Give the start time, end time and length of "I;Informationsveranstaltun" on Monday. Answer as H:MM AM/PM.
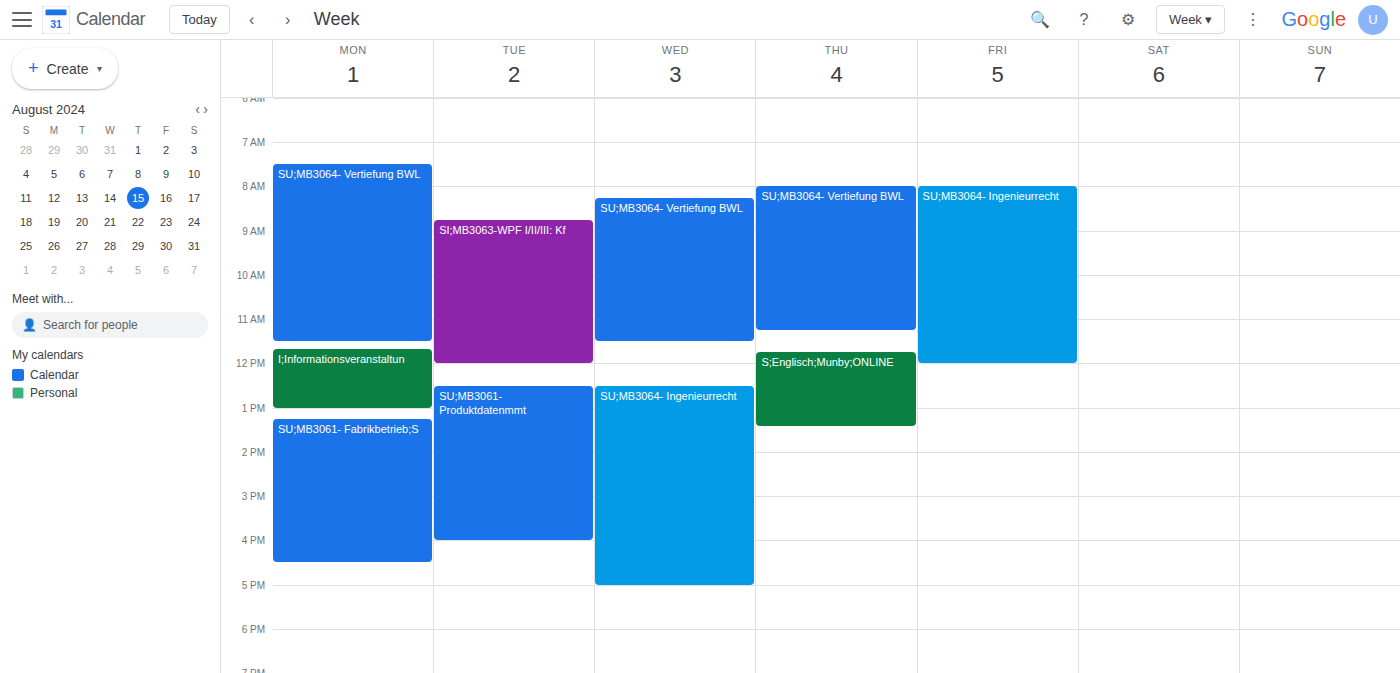
11:40 AM to 1:00 PM, 1 hour 20 minutes